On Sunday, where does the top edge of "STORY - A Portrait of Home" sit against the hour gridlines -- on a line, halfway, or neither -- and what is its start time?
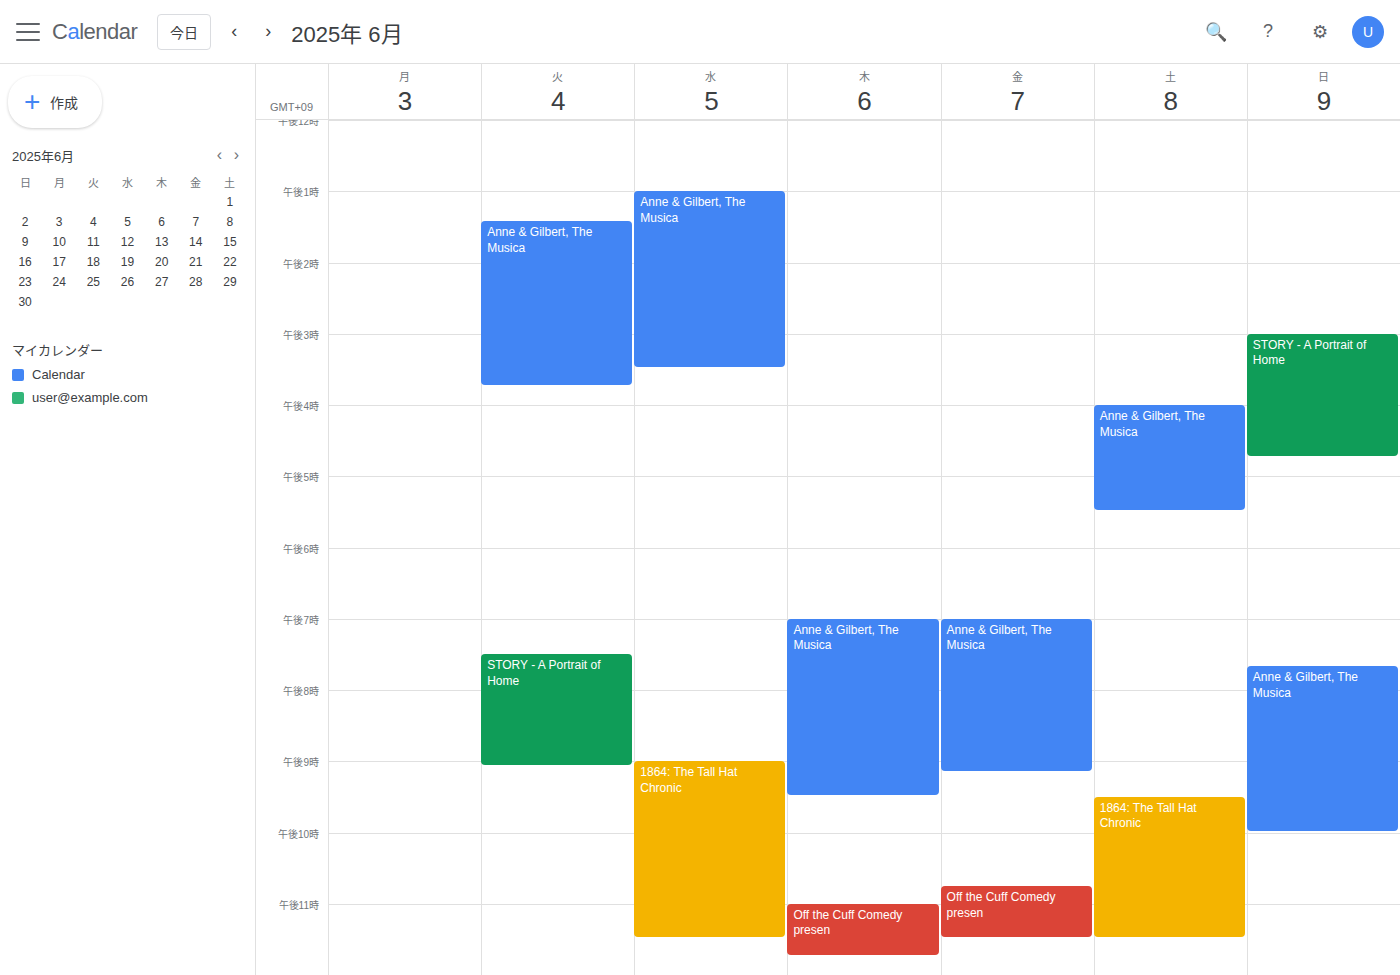
3:00 PM -- exactly on the 3 PM line.